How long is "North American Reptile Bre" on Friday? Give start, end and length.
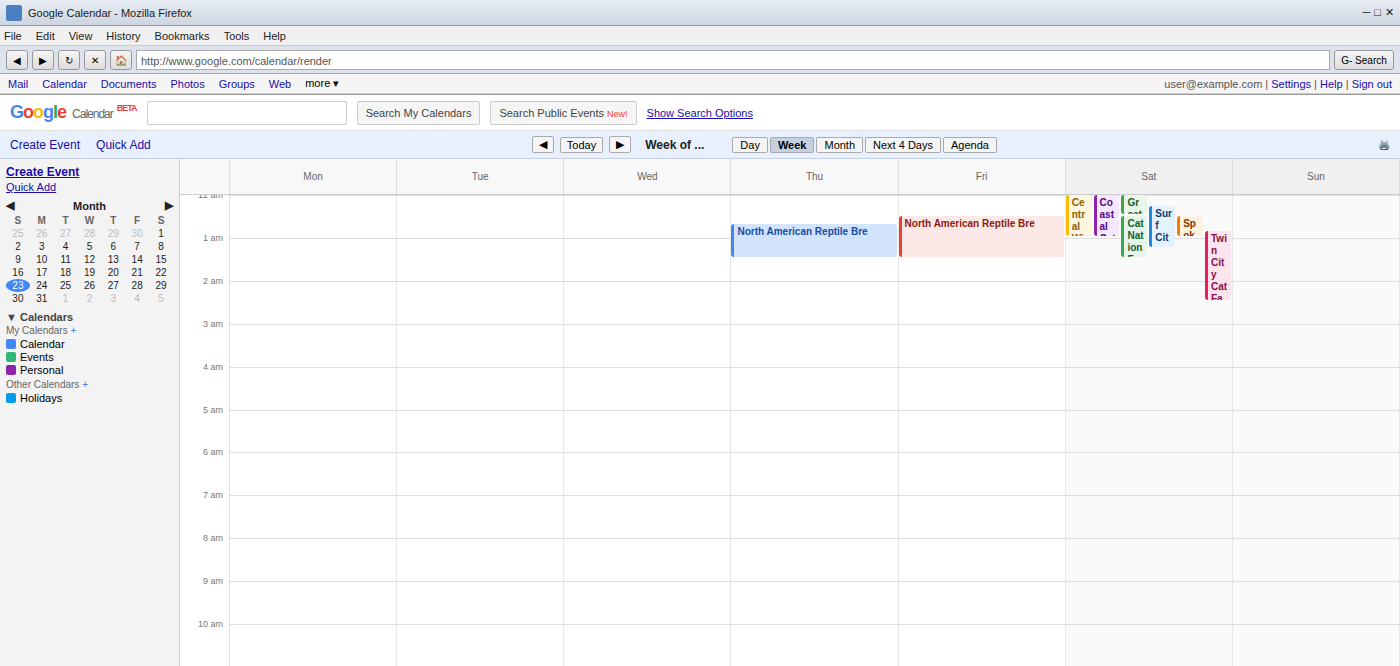
12:30 AM to 1:30 AM, 1 hour